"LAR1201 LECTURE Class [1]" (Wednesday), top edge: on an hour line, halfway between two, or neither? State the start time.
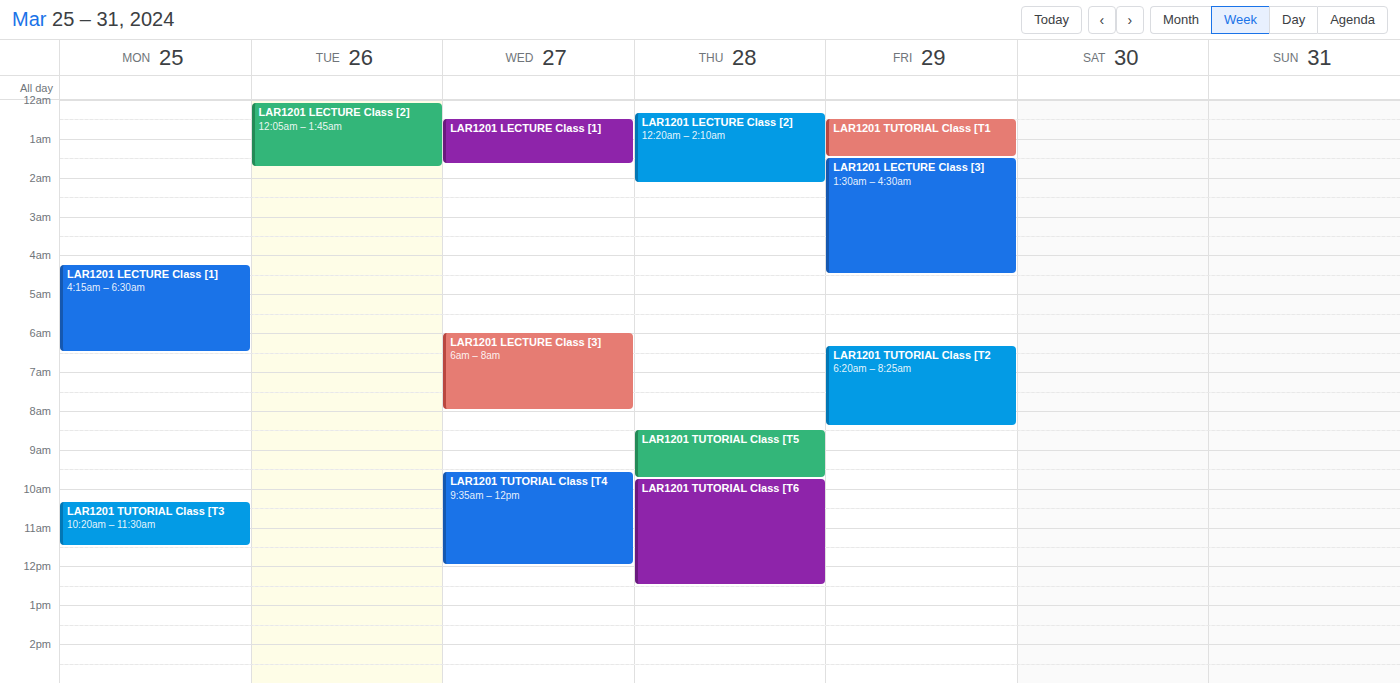
12:30 AM -- halfway between the 12 AM and 1 AM lines.